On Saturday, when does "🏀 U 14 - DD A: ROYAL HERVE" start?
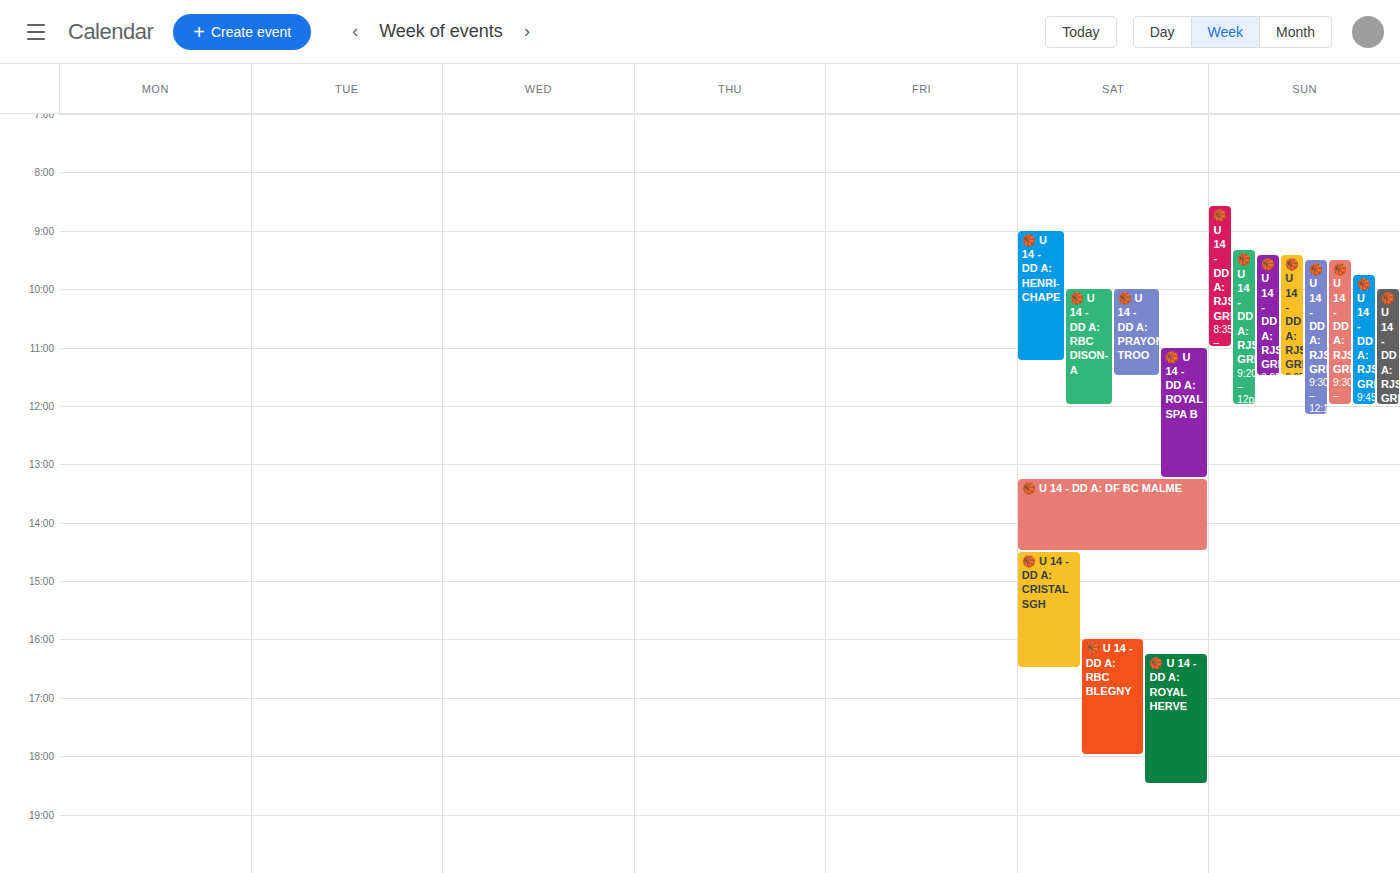
4:15 PM